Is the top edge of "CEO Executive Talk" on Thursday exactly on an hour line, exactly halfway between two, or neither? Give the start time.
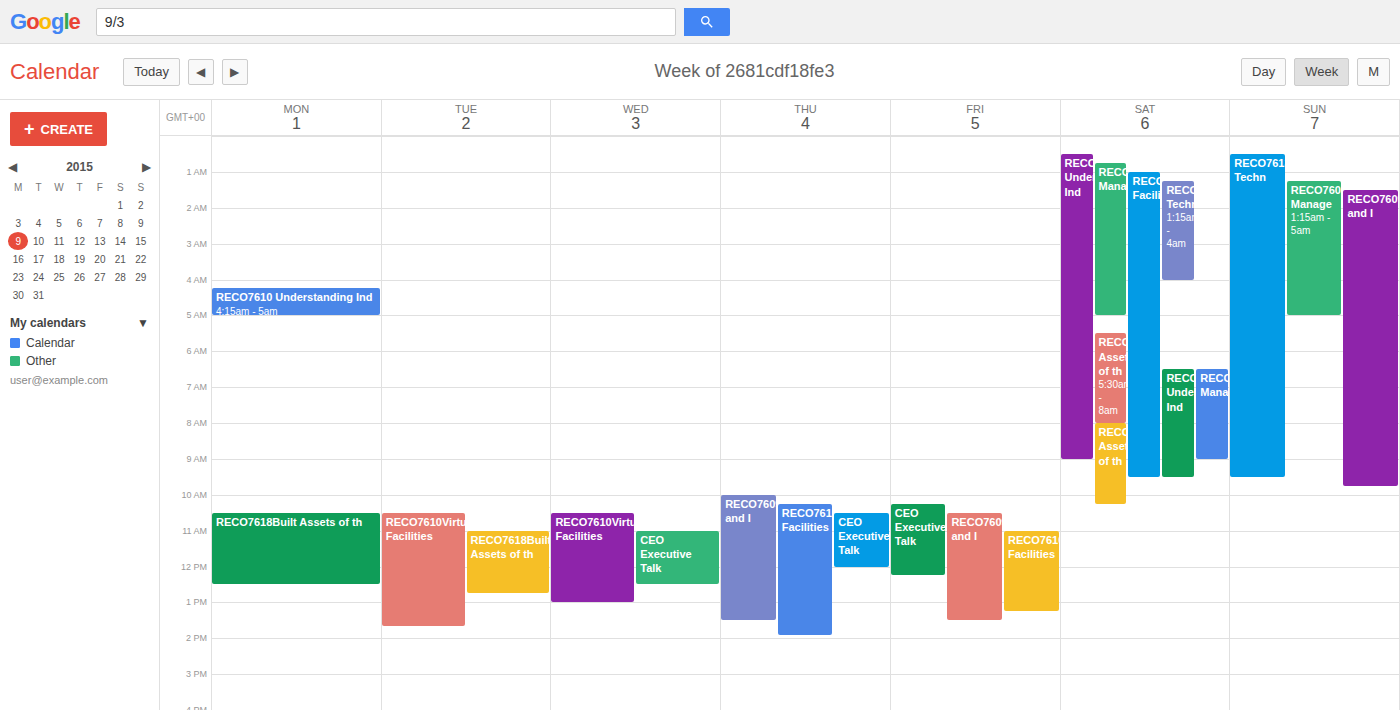
10:30 AM -- halfway between the 10 AM and 11 AM lines.